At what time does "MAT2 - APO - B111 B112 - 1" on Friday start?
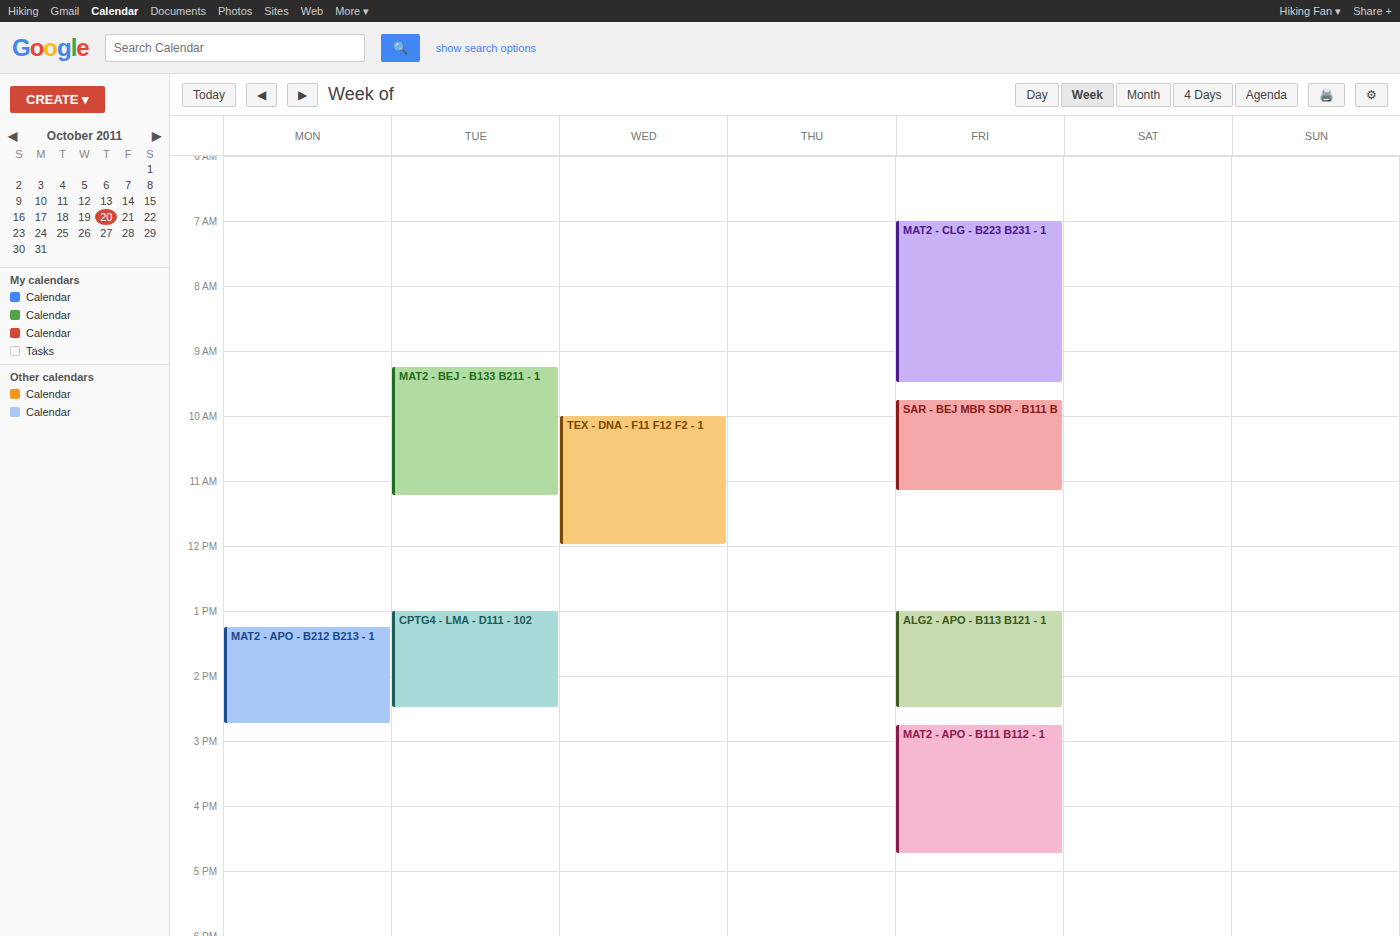
2:45 PM